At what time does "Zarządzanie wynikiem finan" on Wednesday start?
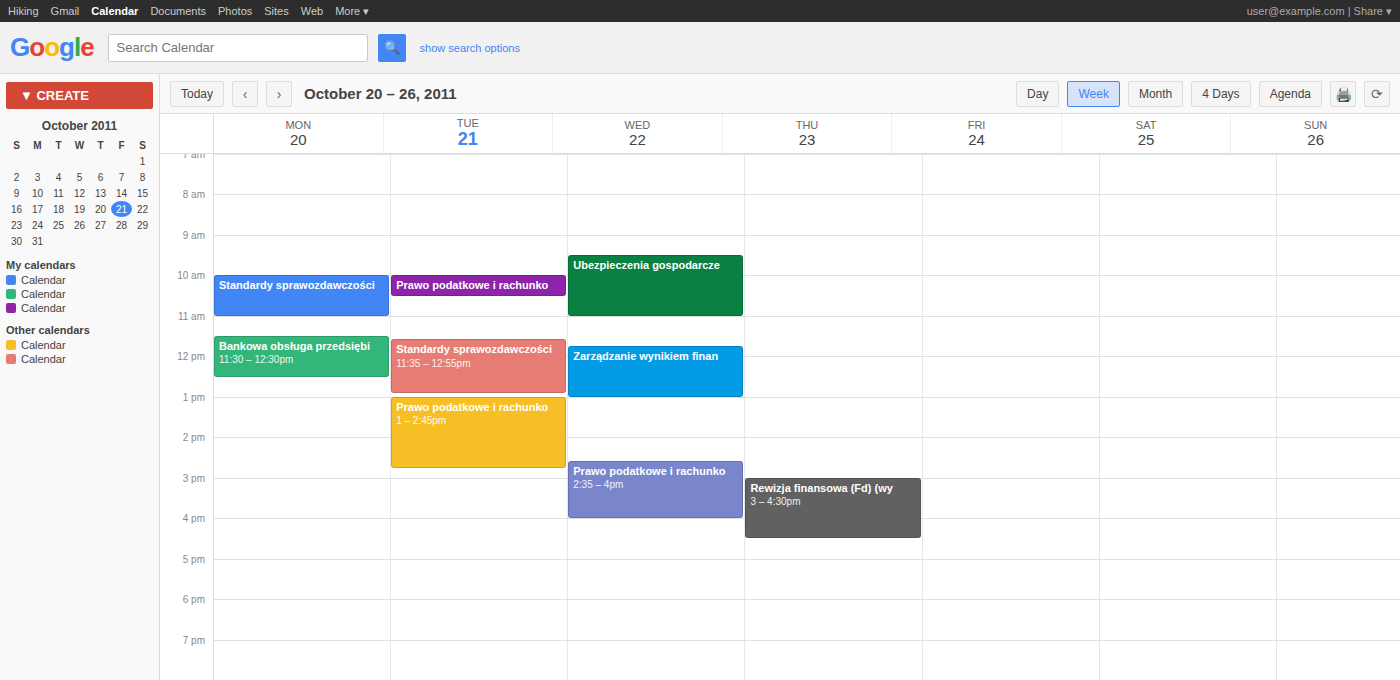
11:45 AM